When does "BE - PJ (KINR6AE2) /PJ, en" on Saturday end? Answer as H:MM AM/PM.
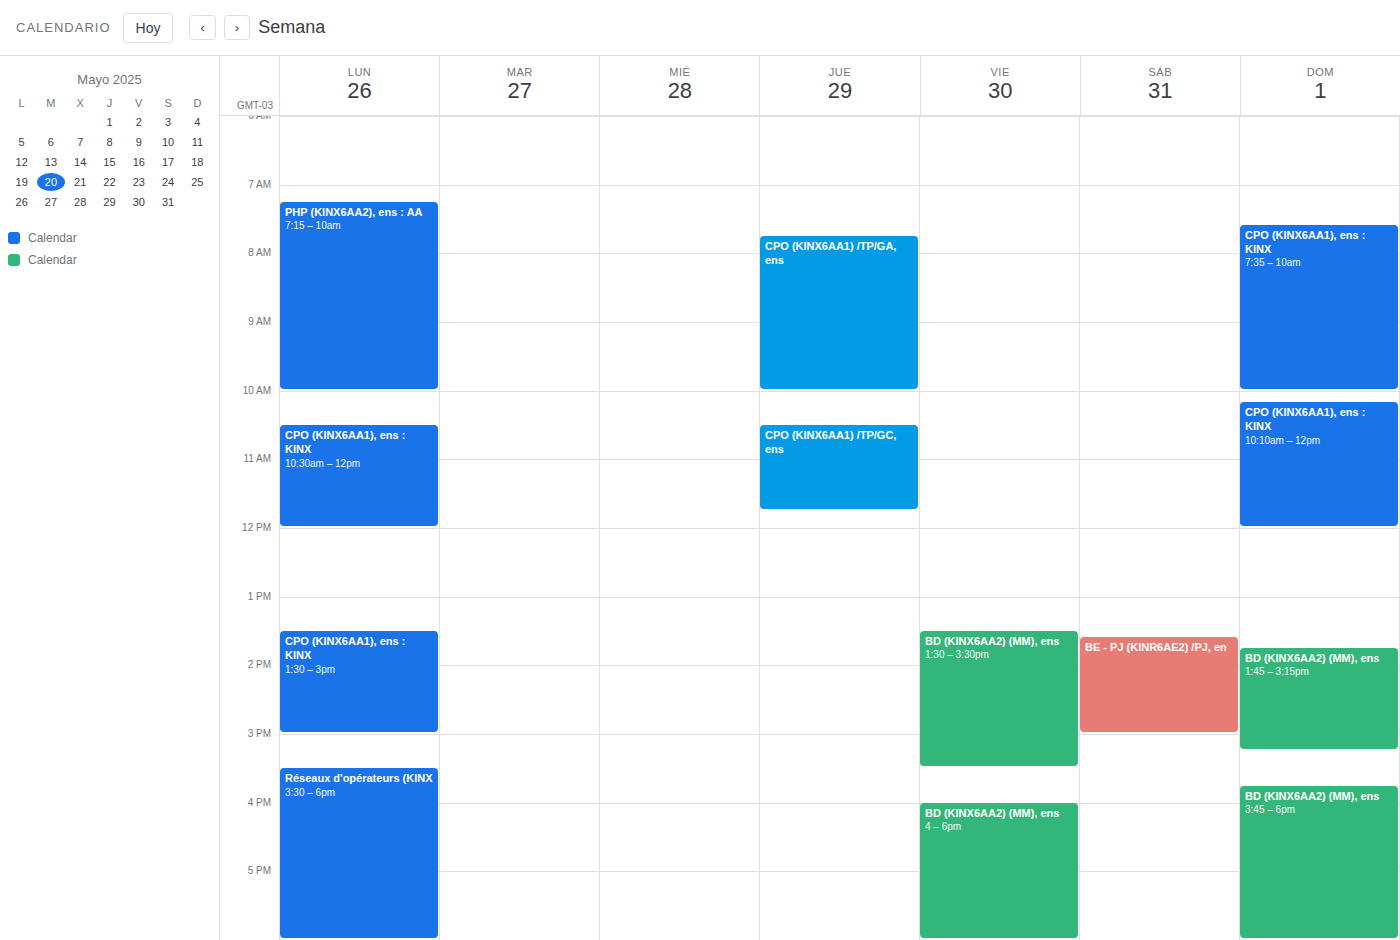
3:00 PM